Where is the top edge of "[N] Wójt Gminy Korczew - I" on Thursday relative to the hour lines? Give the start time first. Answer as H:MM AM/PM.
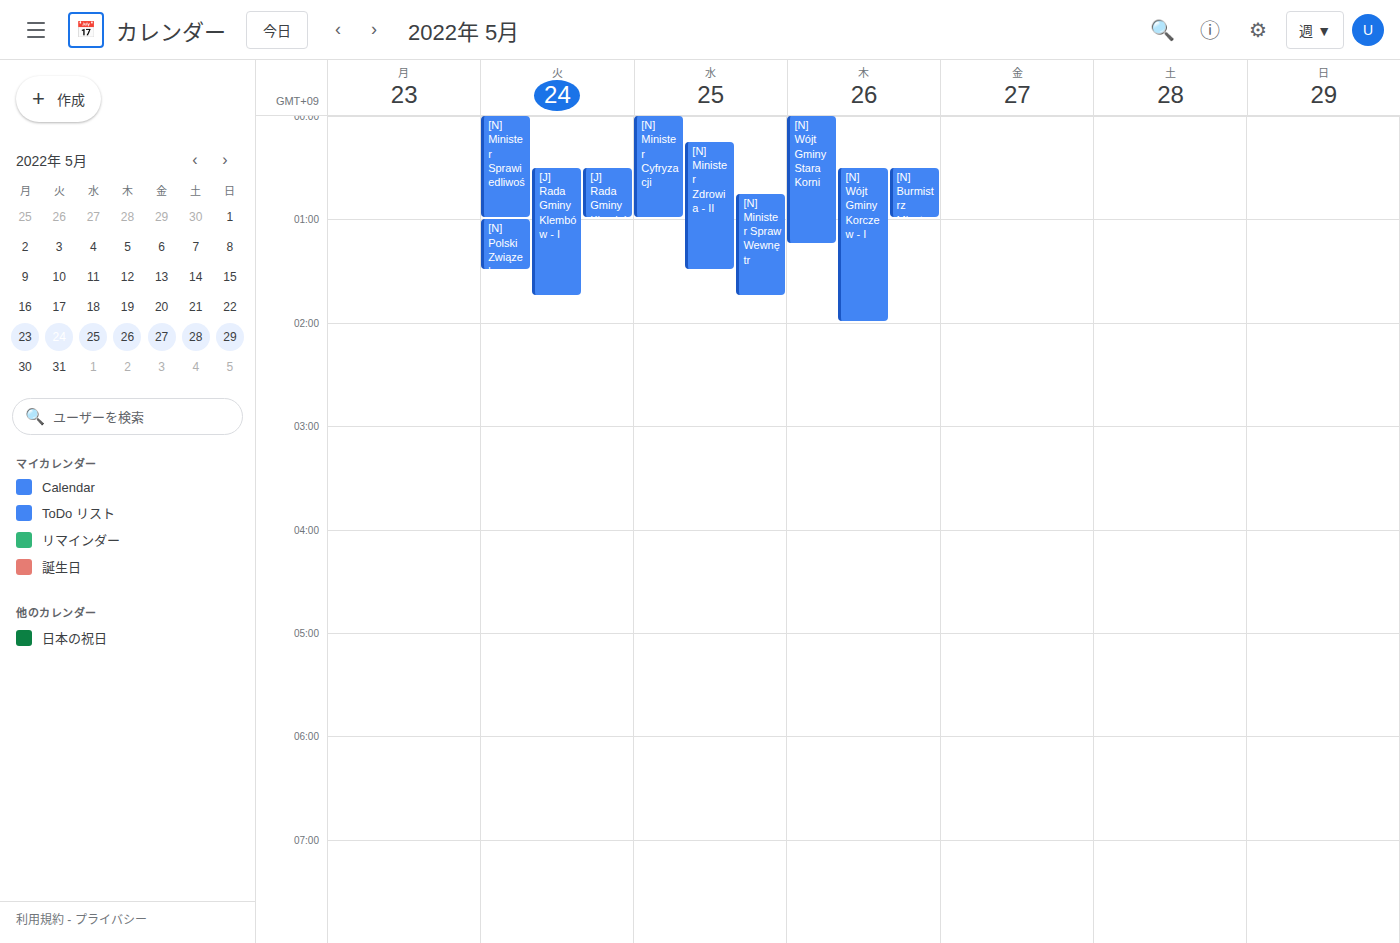
12:30 AM -- halfway between the 12 AM and 1 AM lines.